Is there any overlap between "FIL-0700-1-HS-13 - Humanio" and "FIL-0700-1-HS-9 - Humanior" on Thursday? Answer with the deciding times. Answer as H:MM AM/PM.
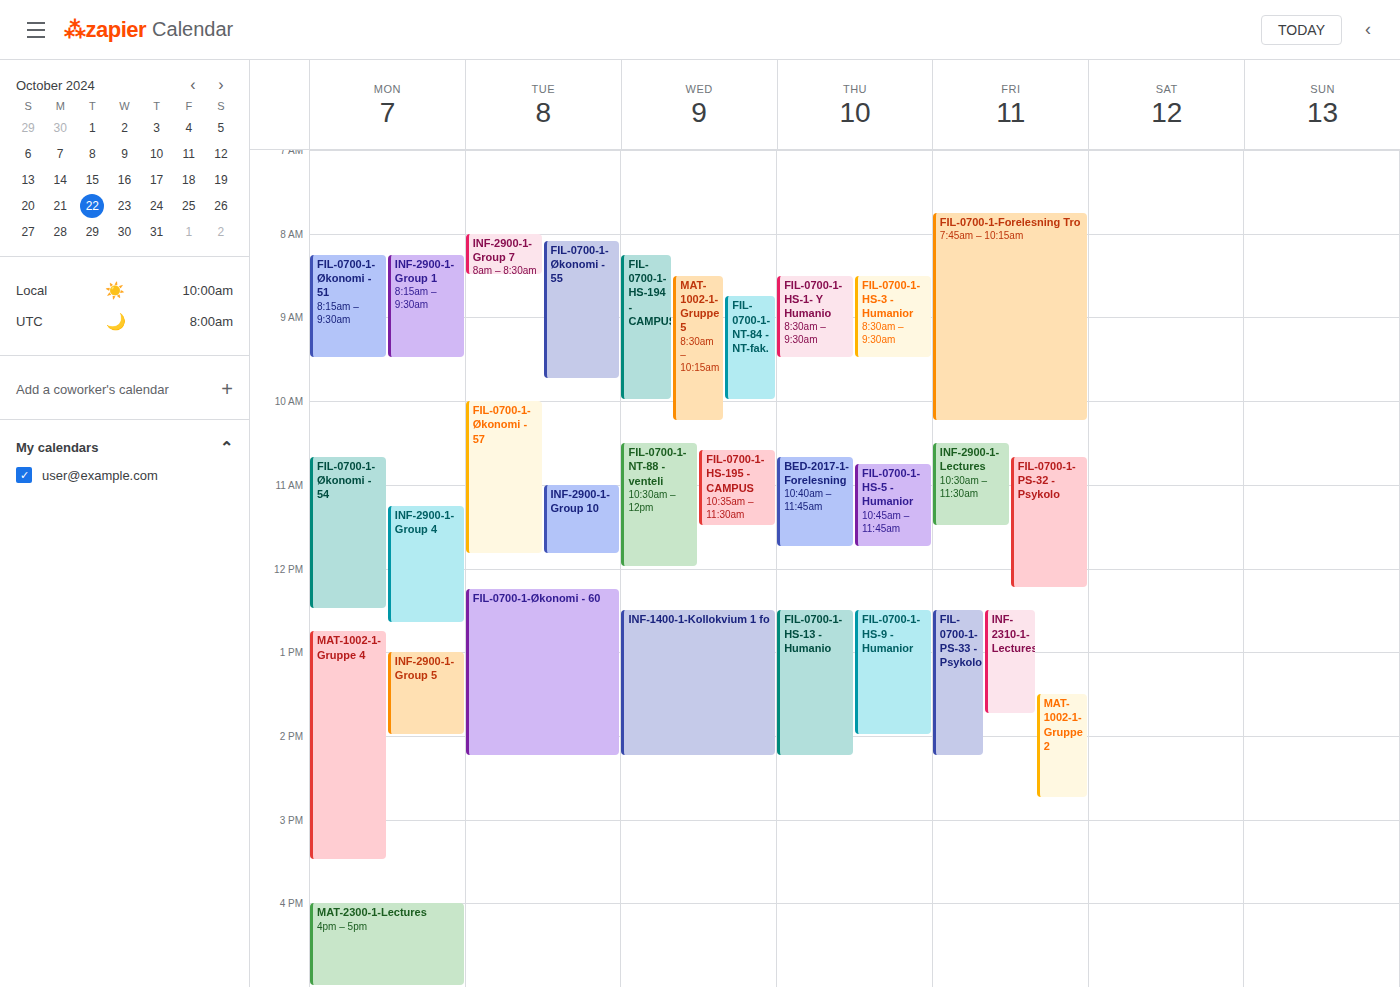
"FIL-0700-1-HS-13 - Humanio" starts at 12:30 PM, before "FIL-0700-1-HS-9 - Humanior" ends at 2:00 PM -- they overlap.